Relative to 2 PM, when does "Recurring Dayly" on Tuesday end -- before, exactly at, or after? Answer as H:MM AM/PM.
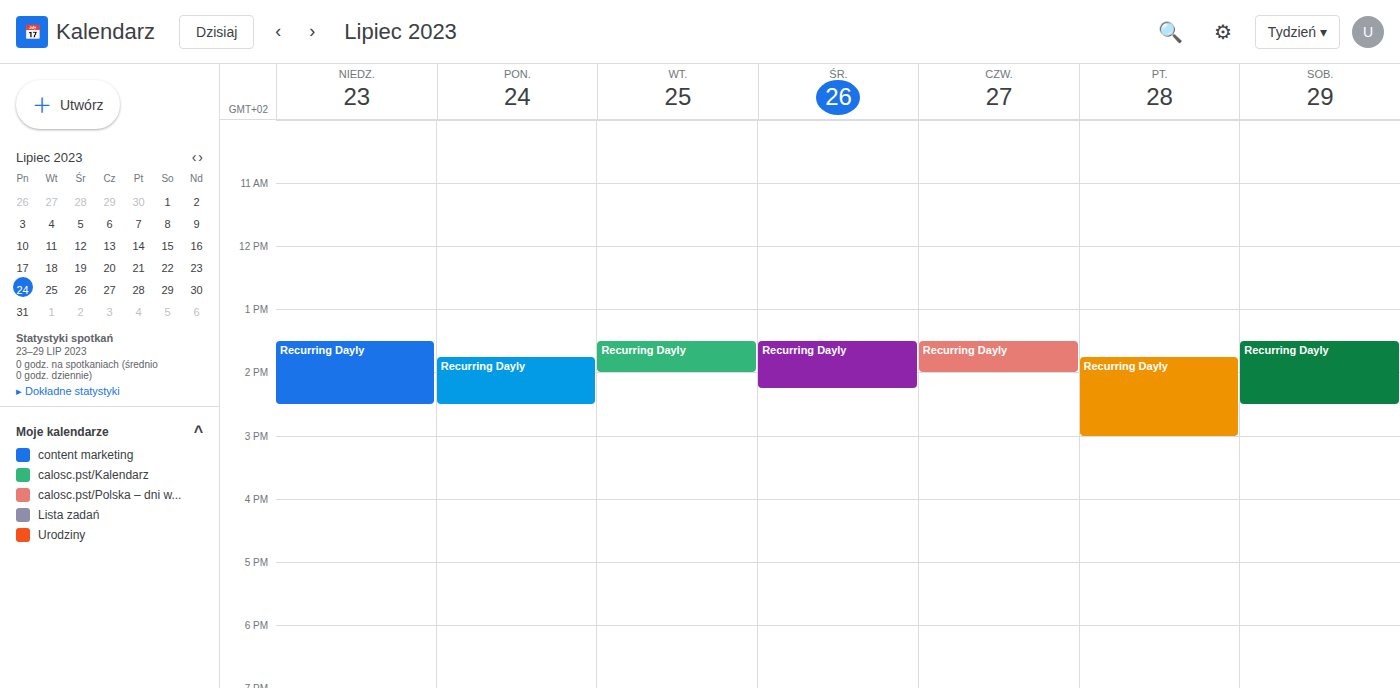
2:00 PM -- exactly at 2 PM, on the 2 PM line.